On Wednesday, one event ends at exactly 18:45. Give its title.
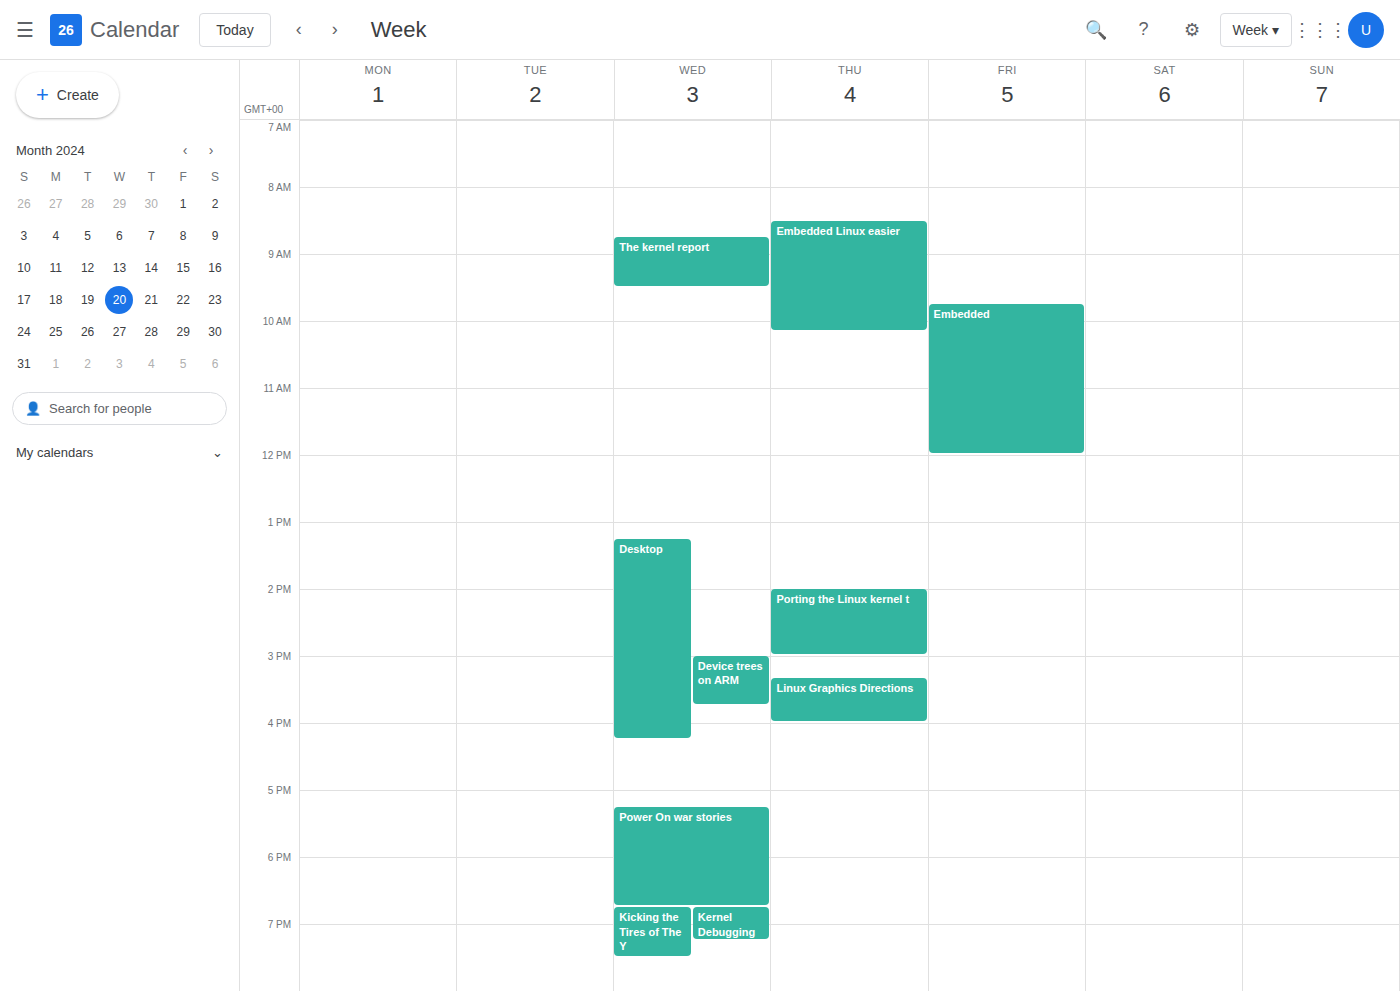
"Power On war stories"